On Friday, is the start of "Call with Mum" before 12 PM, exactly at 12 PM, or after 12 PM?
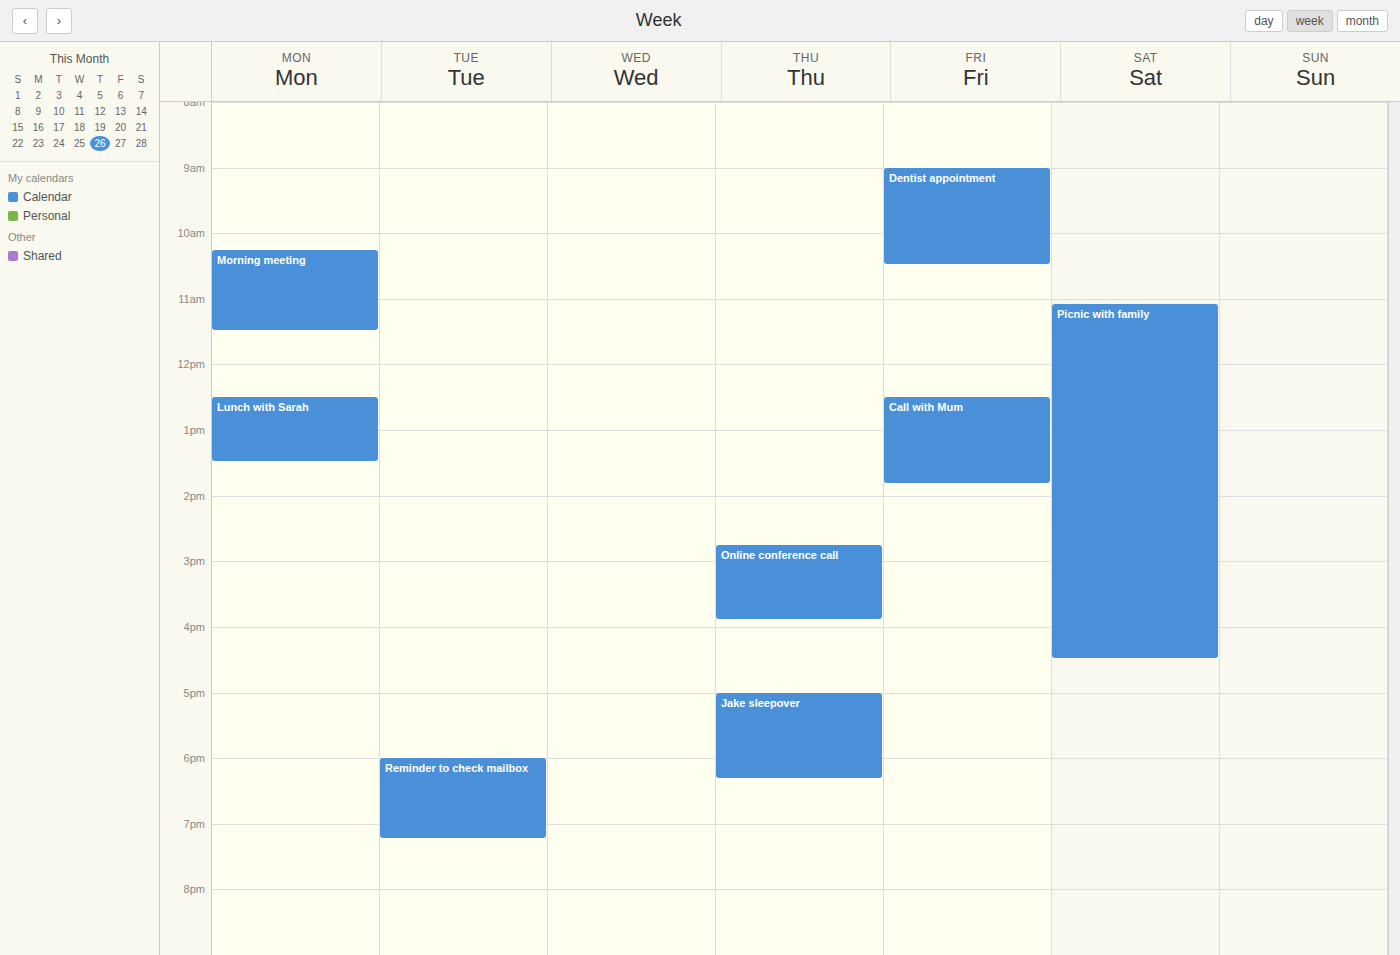
12:30 PM -- after 12 PM, 30 minutes below the 12 PM line.